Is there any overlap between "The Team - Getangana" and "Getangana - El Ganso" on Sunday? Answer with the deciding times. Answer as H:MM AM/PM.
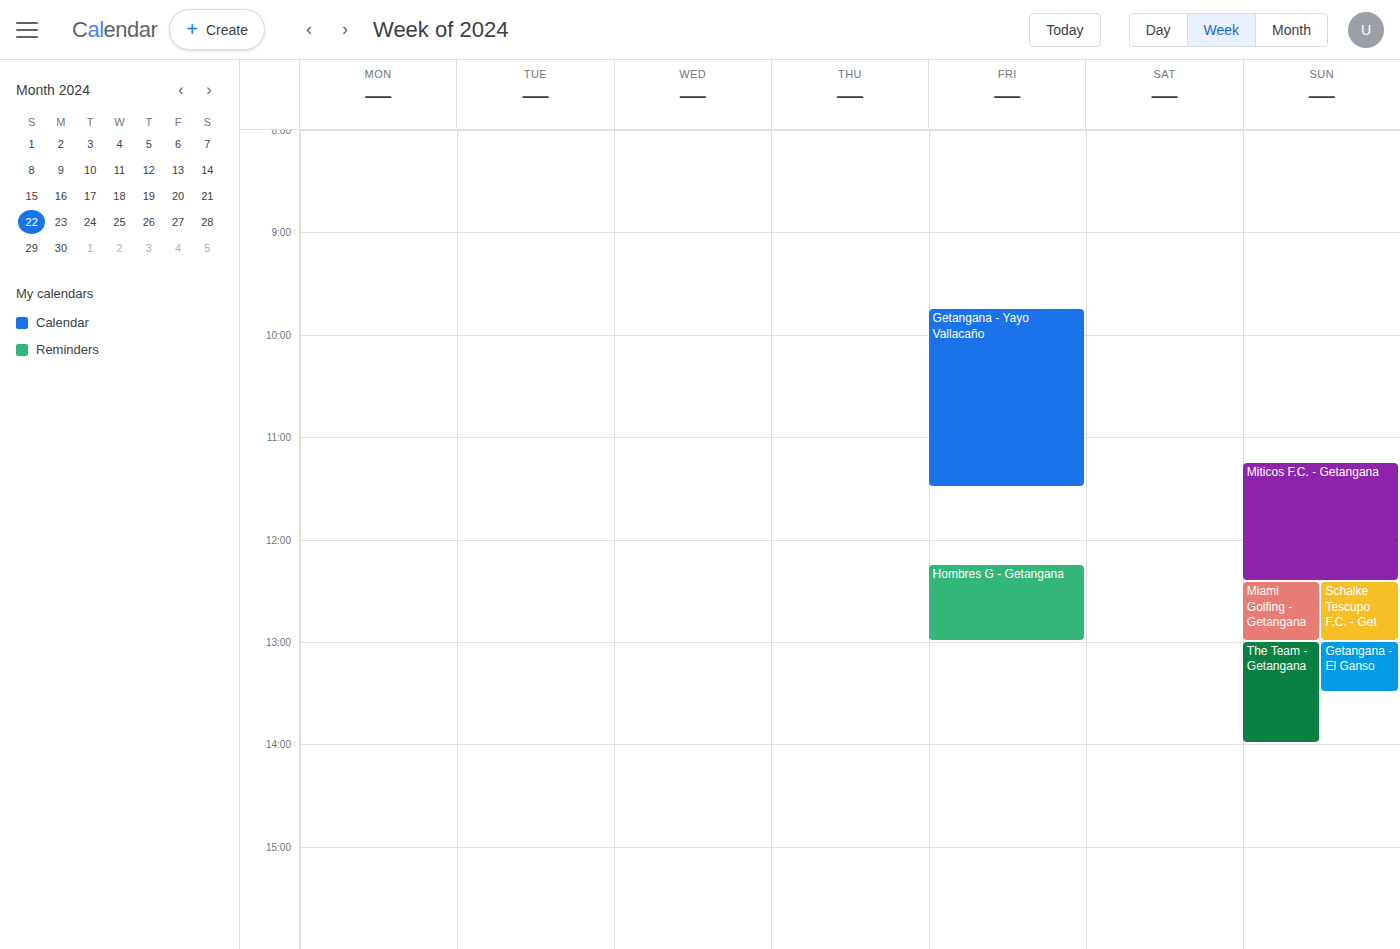
"Getangana - El Ganso" runs 1:00 PM to 1:30 PM, inside "The Team - Getangana" -- they overlap.